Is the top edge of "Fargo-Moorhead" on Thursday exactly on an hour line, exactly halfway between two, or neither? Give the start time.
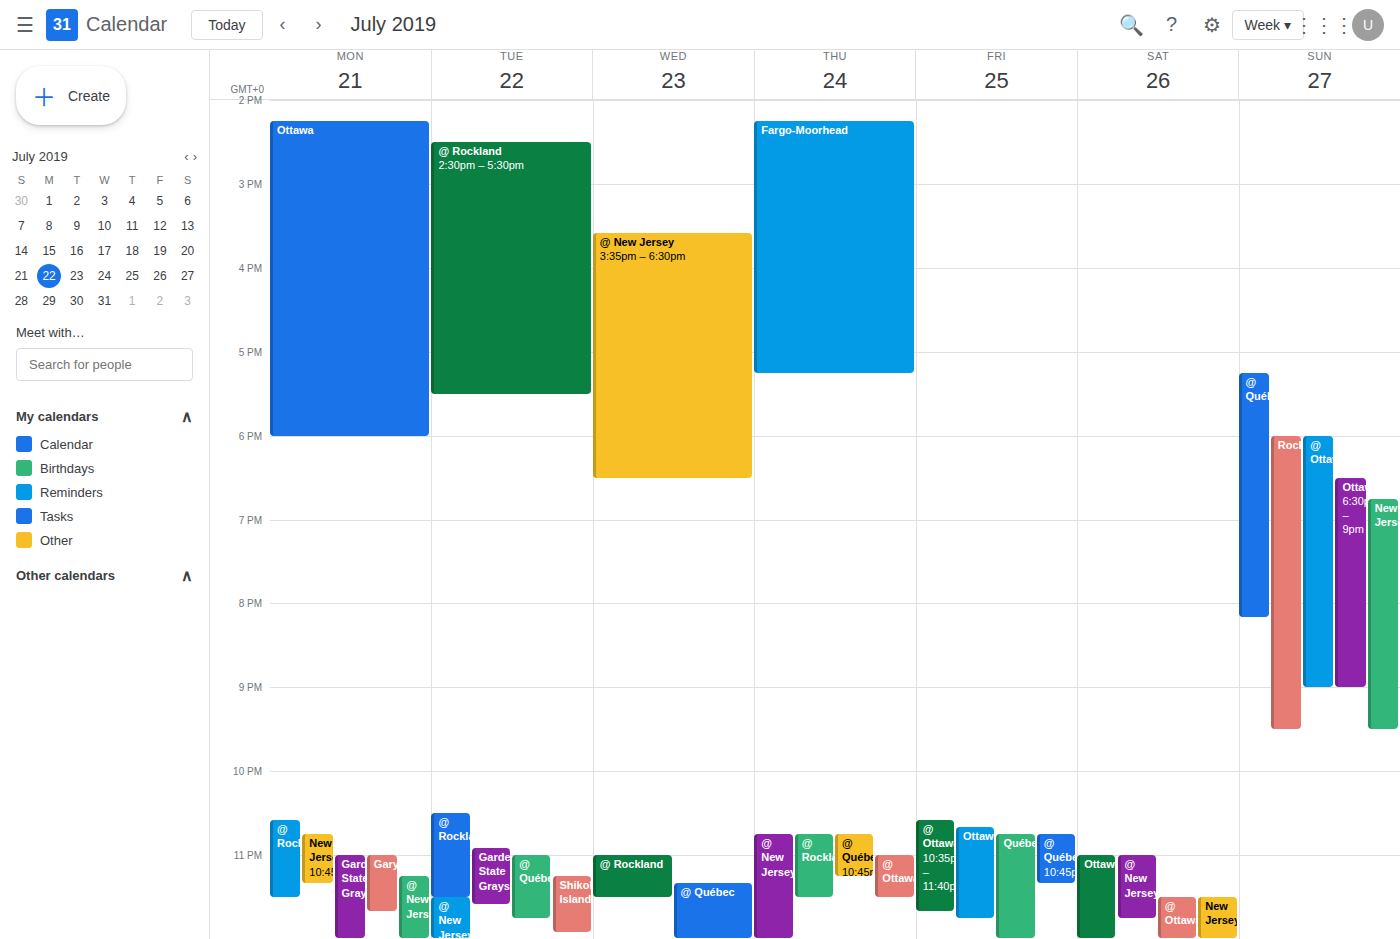
14:15 -- neither: a quarter of the way from the 14:00 line to the 15:00 line.